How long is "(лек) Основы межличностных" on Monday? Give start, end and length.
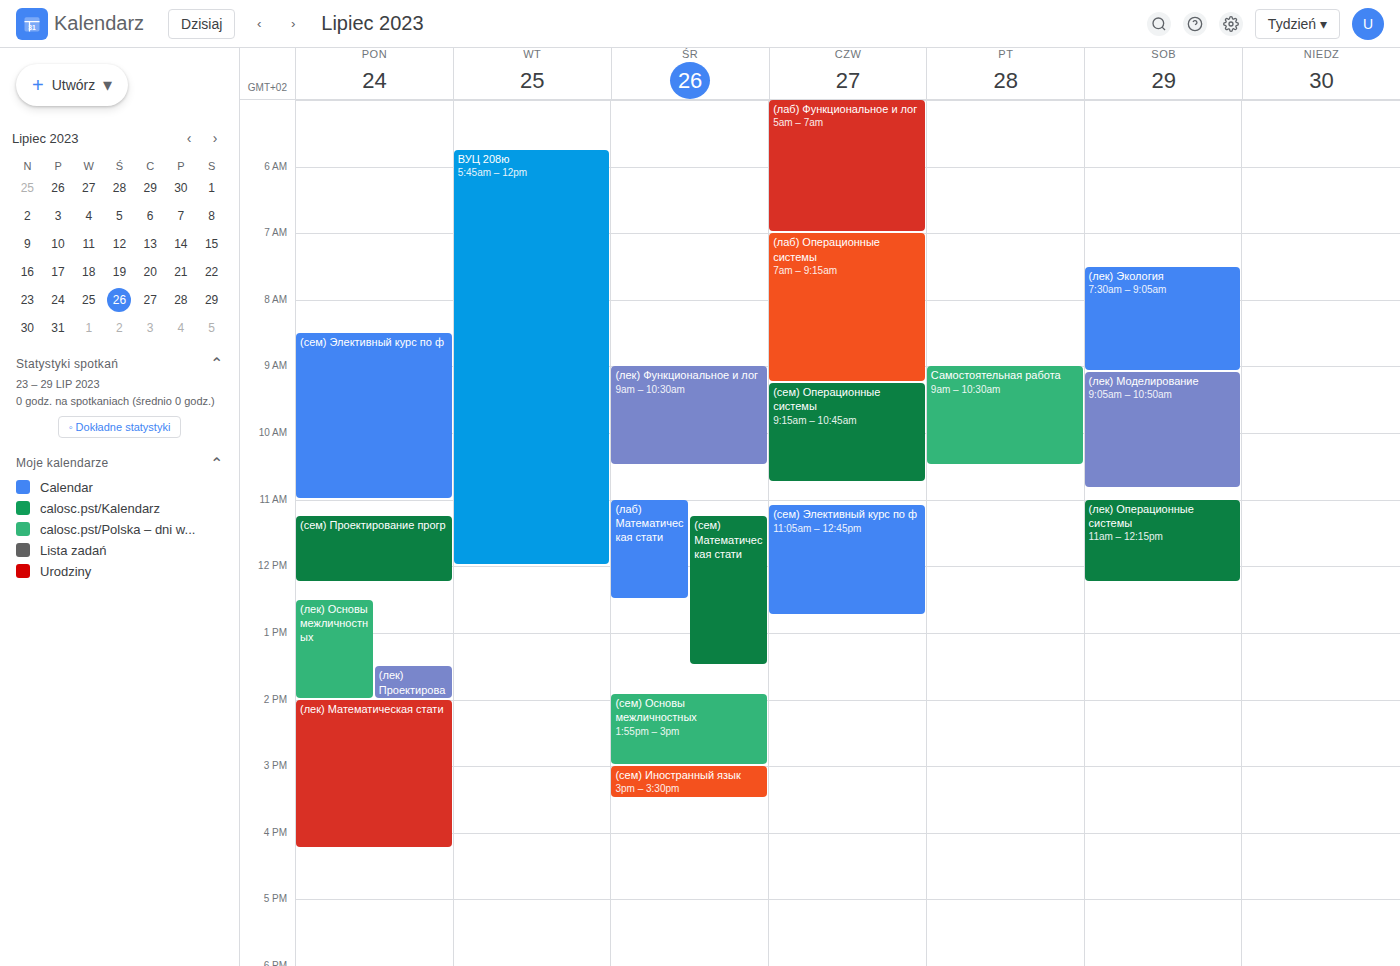
12:30 PM to 2:00 PM, 1 hour 30 minutes